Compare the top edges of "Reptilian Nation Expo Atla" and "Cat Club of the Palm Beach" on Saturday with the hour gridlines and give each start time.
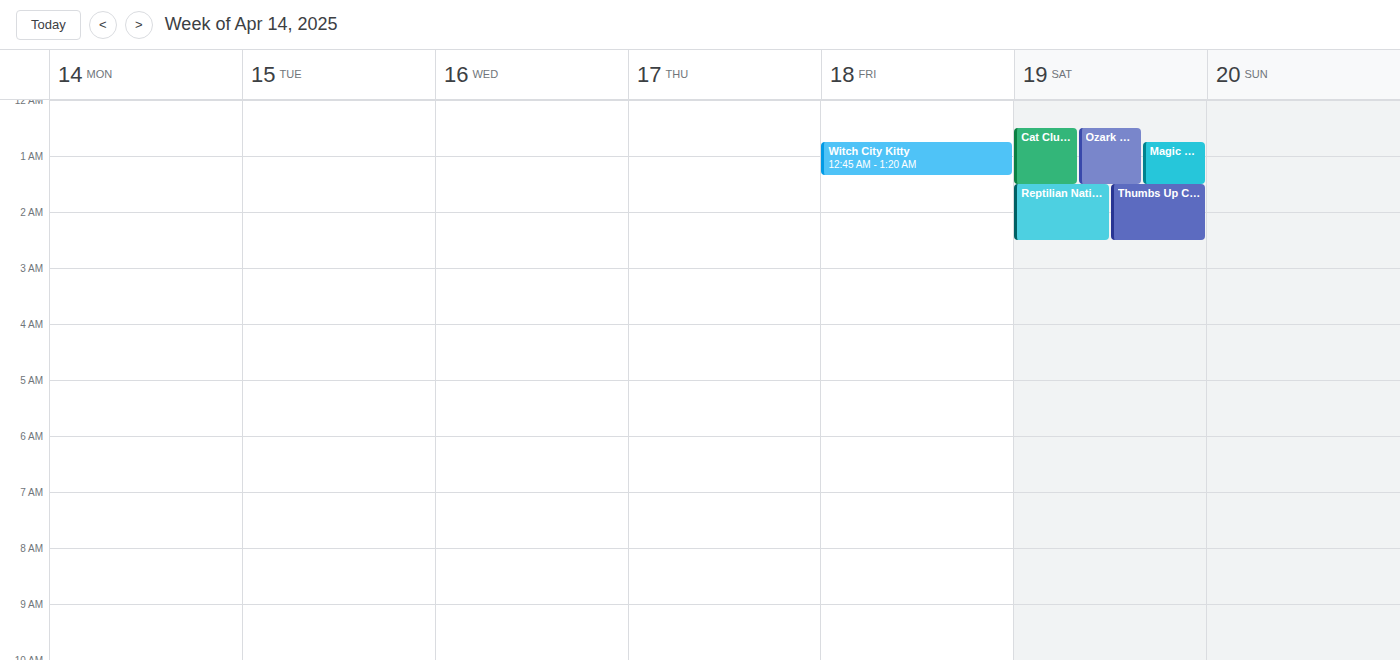
"Reptilian Nation Expo Atla": 1:30 AM, halfway between the 1 AM and 2 AM lines. "Cat Club of the Palm Beach": 12:30 AM, halfway between the 12 AM and 1 AM lines.